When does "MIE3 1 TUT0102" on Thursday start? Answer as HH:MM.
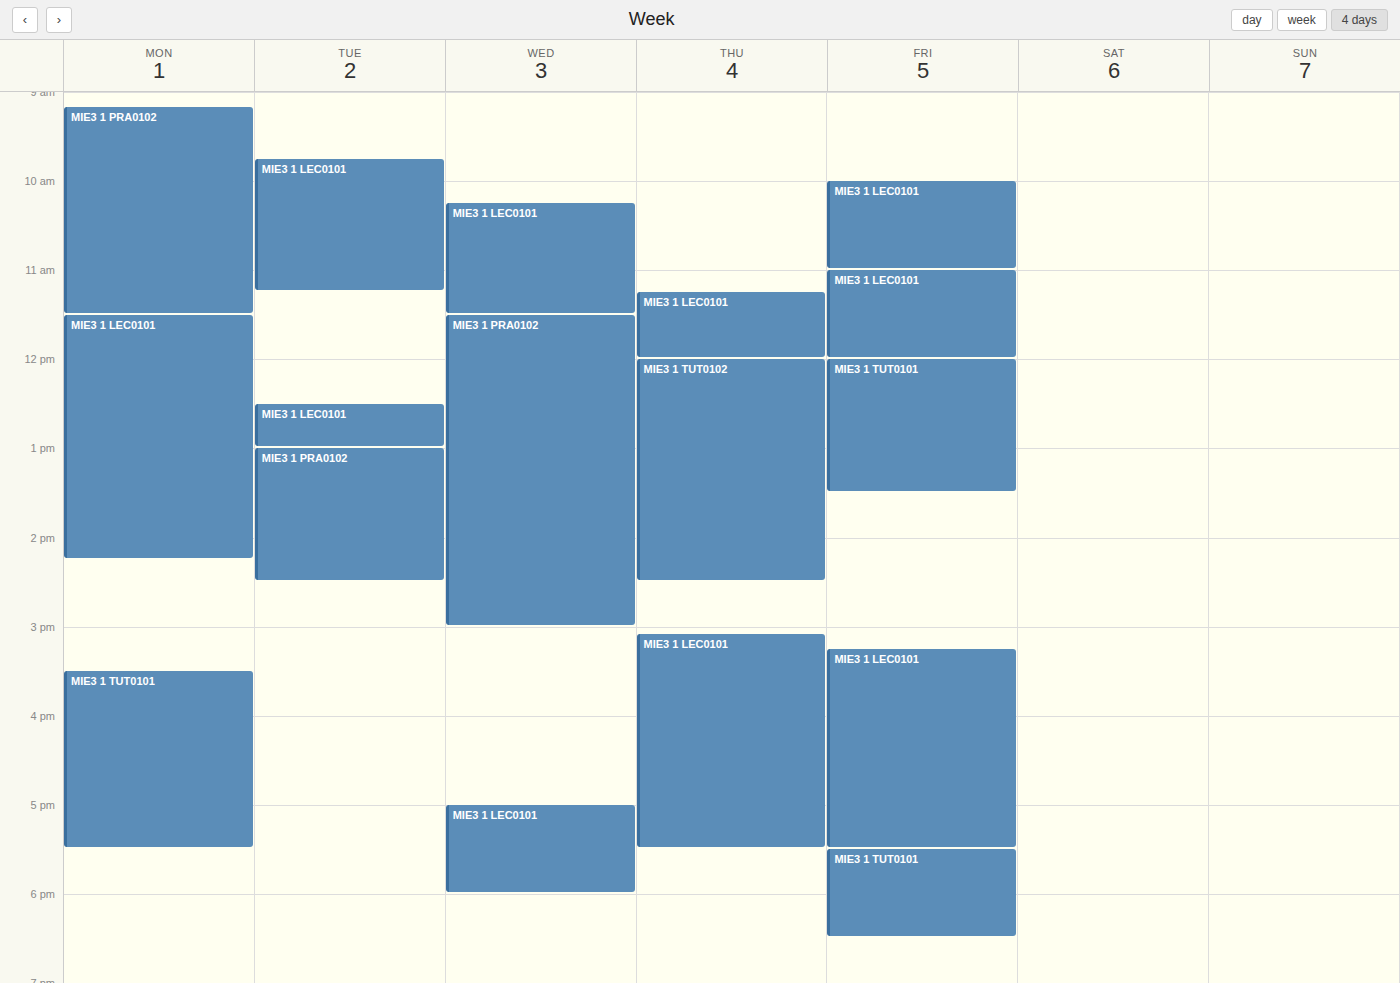
12:00